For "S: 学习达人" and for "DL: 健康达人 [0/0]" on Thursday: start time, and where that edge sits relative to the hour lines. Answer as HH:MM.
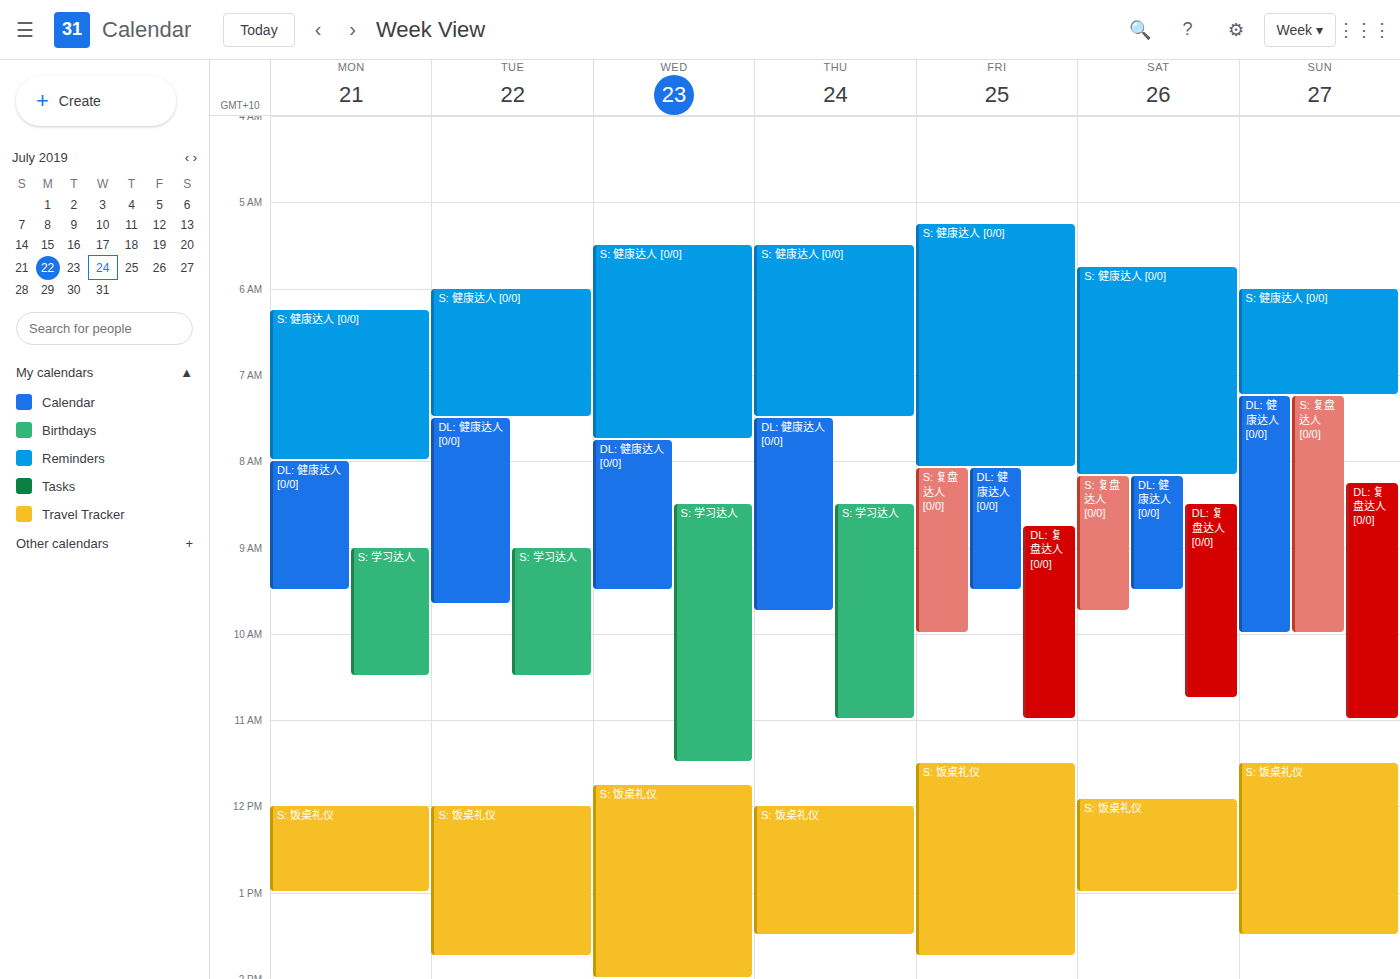
"S: 学习达人": 08:30, halfway between the 08:00 and 09:00 lines. "DL: 健康达人 [0/0]": 07:30, halfway between the 07:00 and 08:00 lines.